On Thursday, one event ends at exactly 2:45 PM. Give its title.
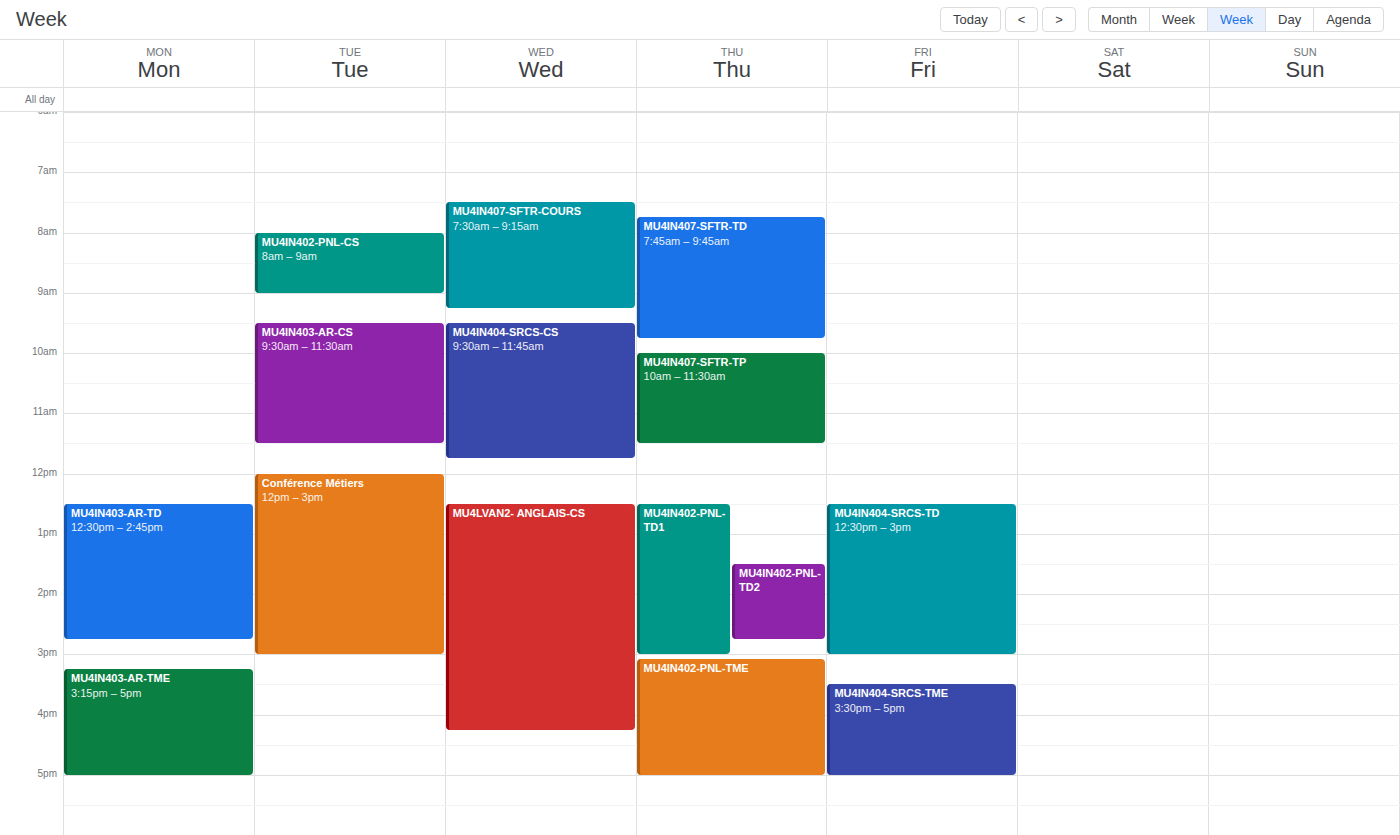
"MU4IN402-PNL-TD2"